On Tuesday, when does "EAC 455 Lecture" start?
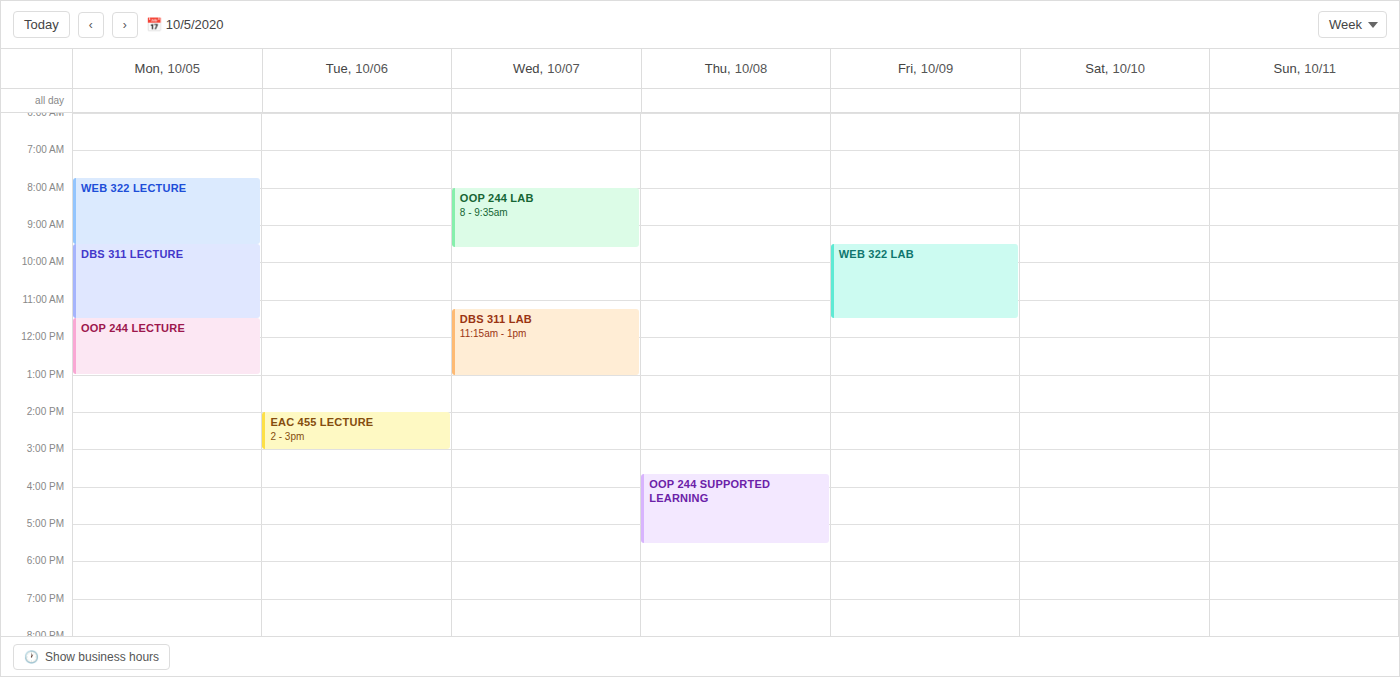
2:00 PM